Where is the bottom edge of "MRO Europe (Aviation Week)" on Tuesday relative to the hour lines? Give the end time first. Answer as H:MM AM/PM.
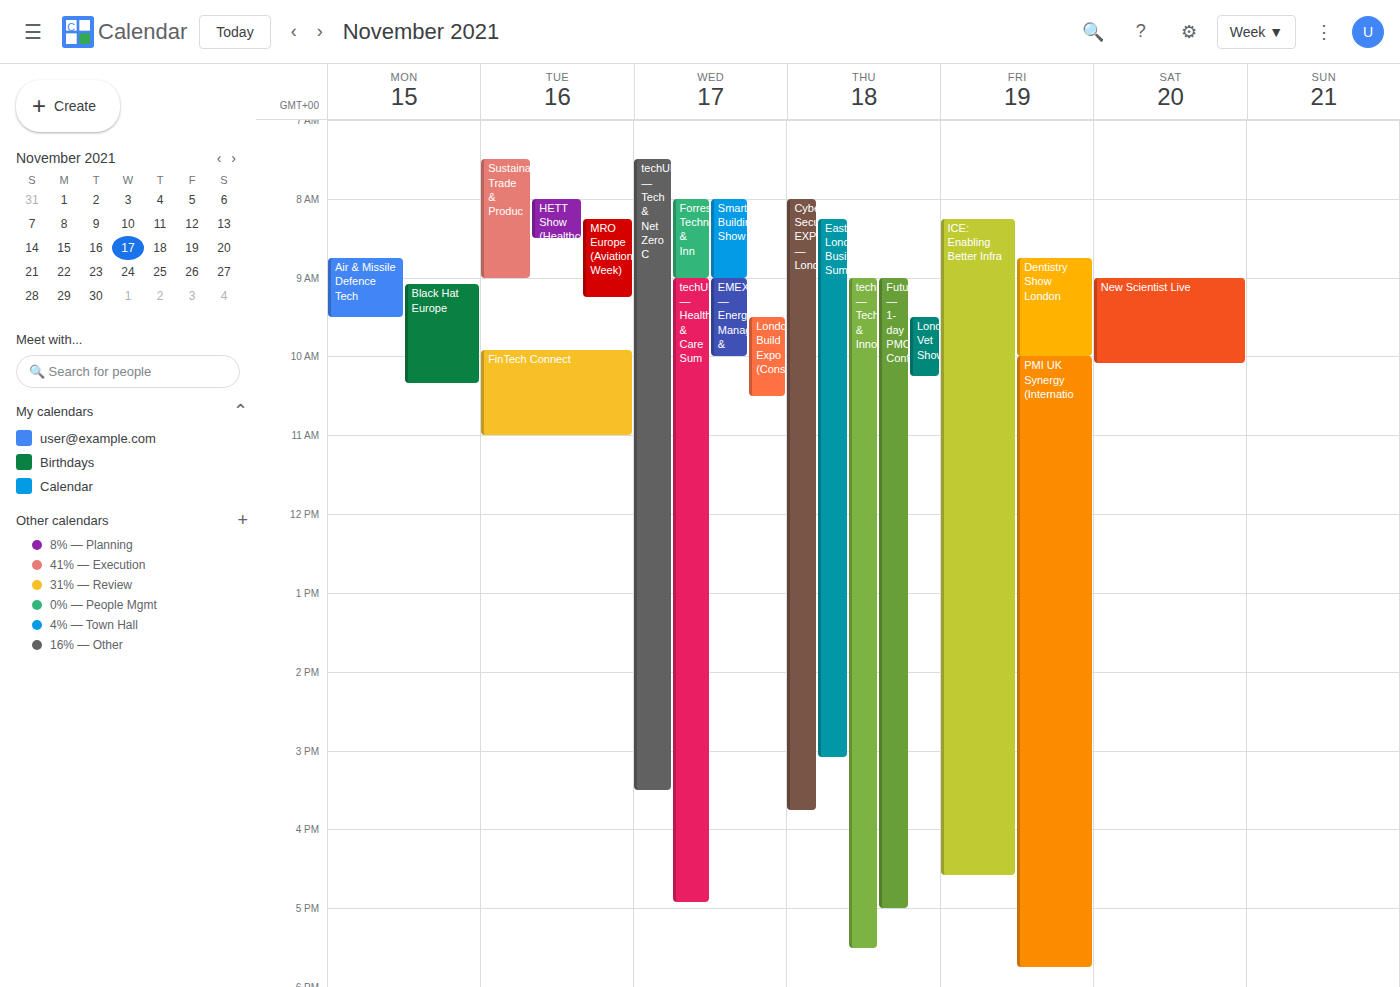
9:15 AM -- neither: a quarter of the way from the 9 AM line to the 10 AM line.